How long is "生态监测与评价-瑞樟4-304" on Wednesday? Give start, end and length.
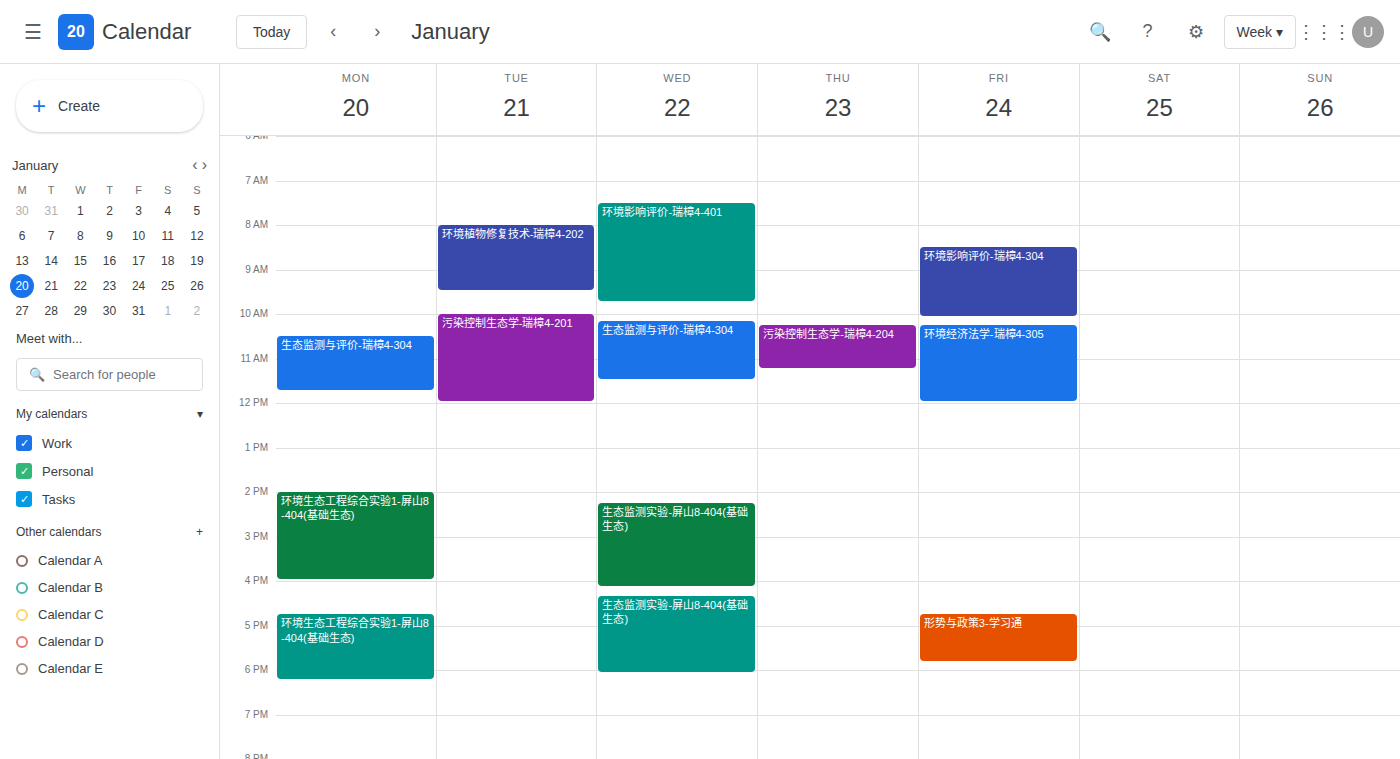
10:10 AM to 11:30 AM, 1 hour 20 minutes